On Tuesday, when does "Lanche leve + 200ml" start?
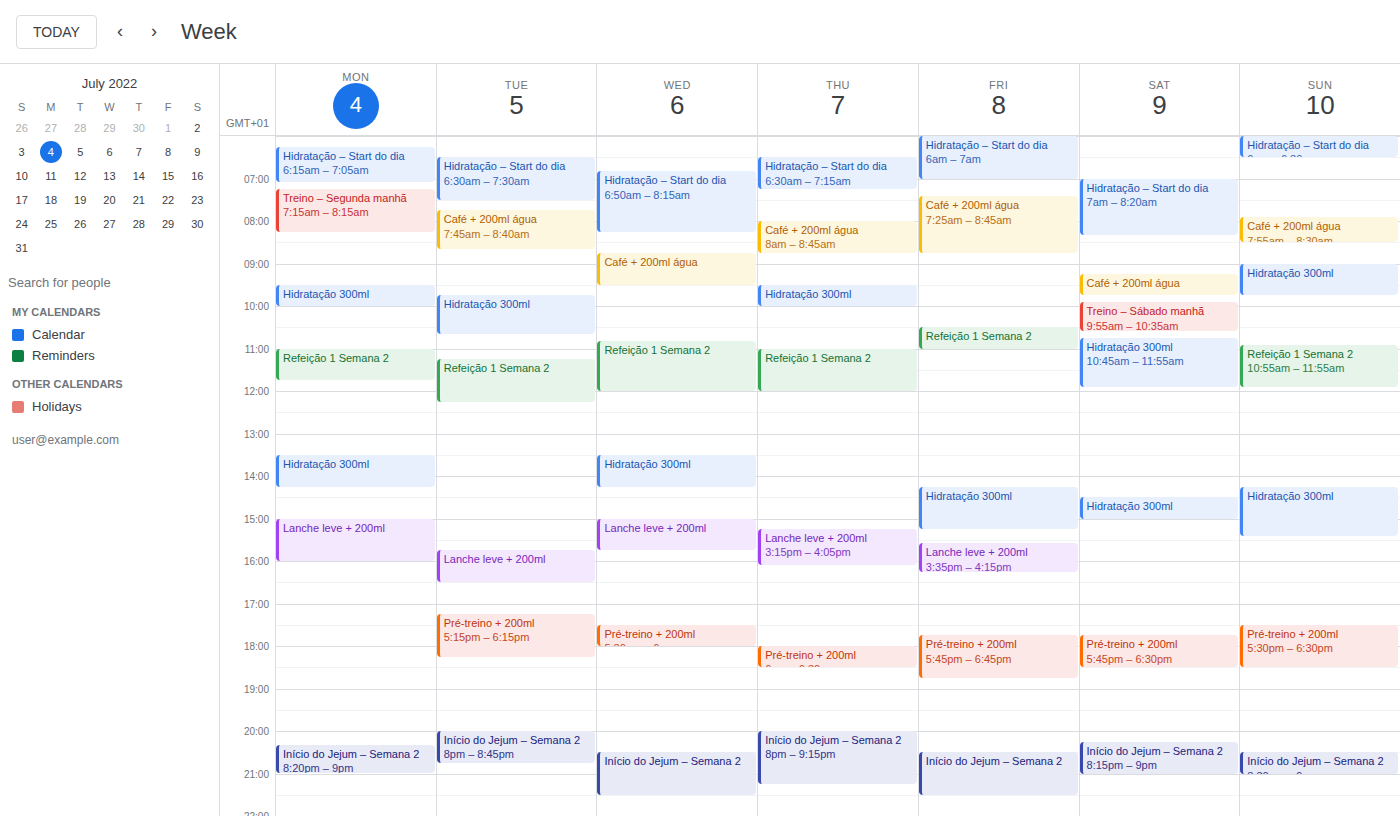
3:45 PM